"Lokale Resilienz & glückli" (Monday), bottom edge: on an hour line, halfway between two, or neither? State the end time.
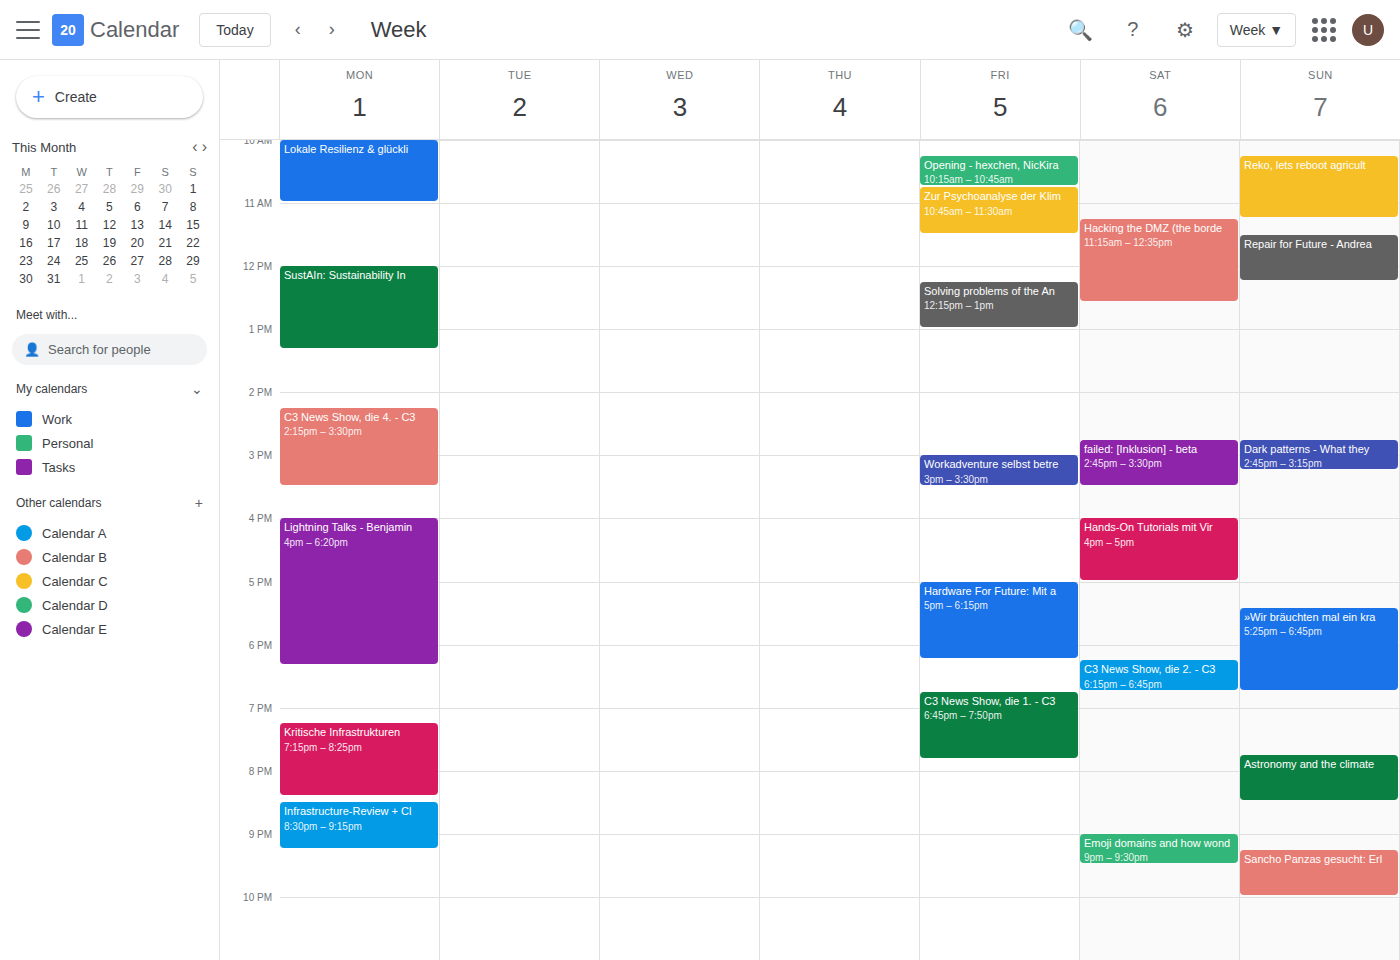
11:00 AM -- exactly on the 11 AM line.